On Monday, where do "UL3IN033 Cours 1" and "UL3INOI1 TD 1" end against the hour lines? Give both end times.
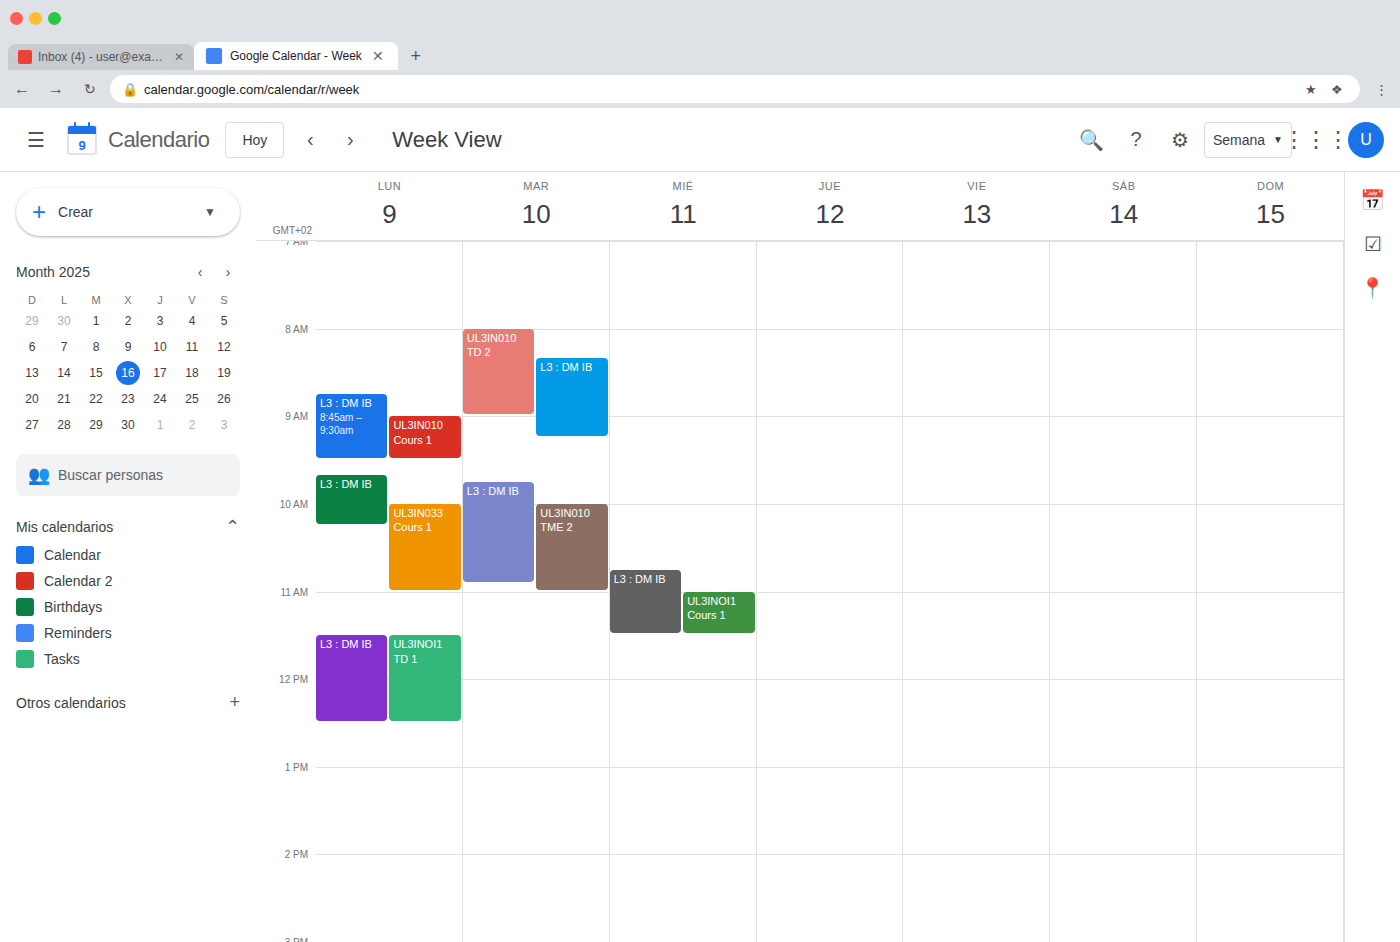
"UL3IN033 Cours 1": 11:00 AM, exactly on the 11 AM line. "UL3INOI1 TD 1": 12:30 PM, halfway between the 12 PM and 1 PM lines.